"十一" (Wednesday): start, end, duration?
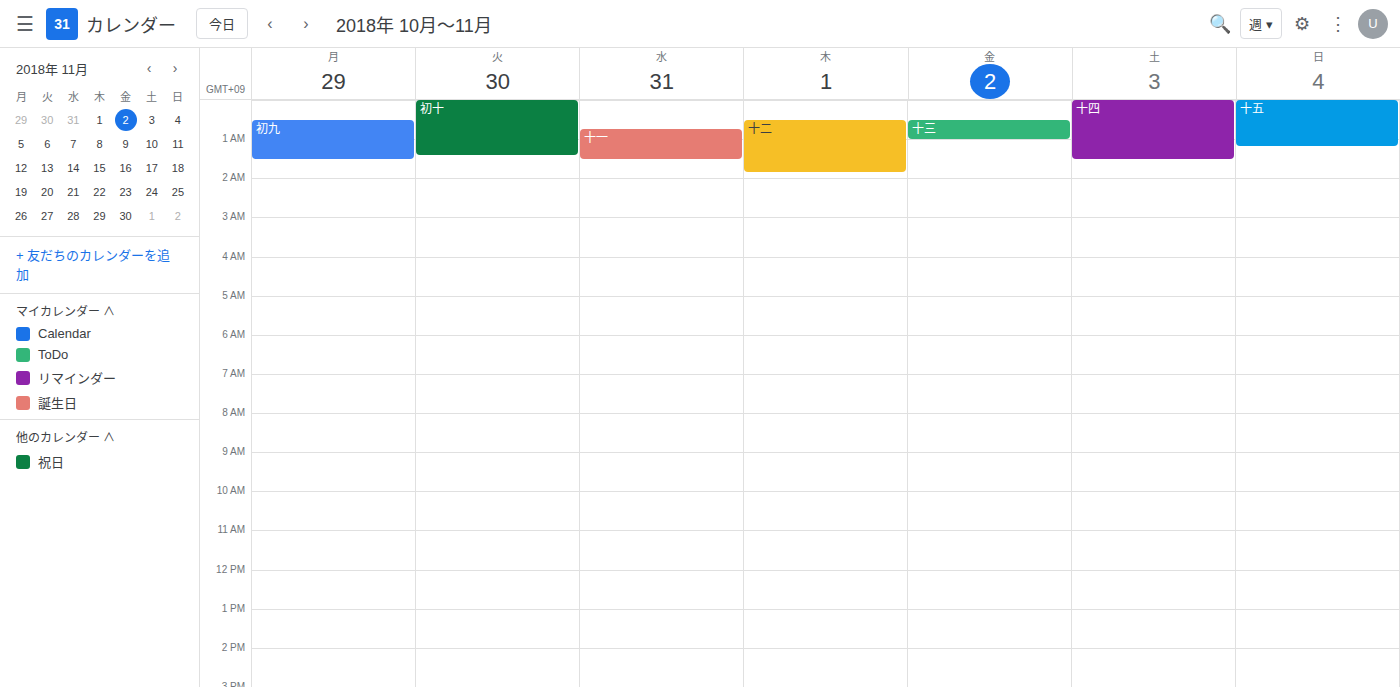
12:45 AM to 1:30 AM, 45 minutes